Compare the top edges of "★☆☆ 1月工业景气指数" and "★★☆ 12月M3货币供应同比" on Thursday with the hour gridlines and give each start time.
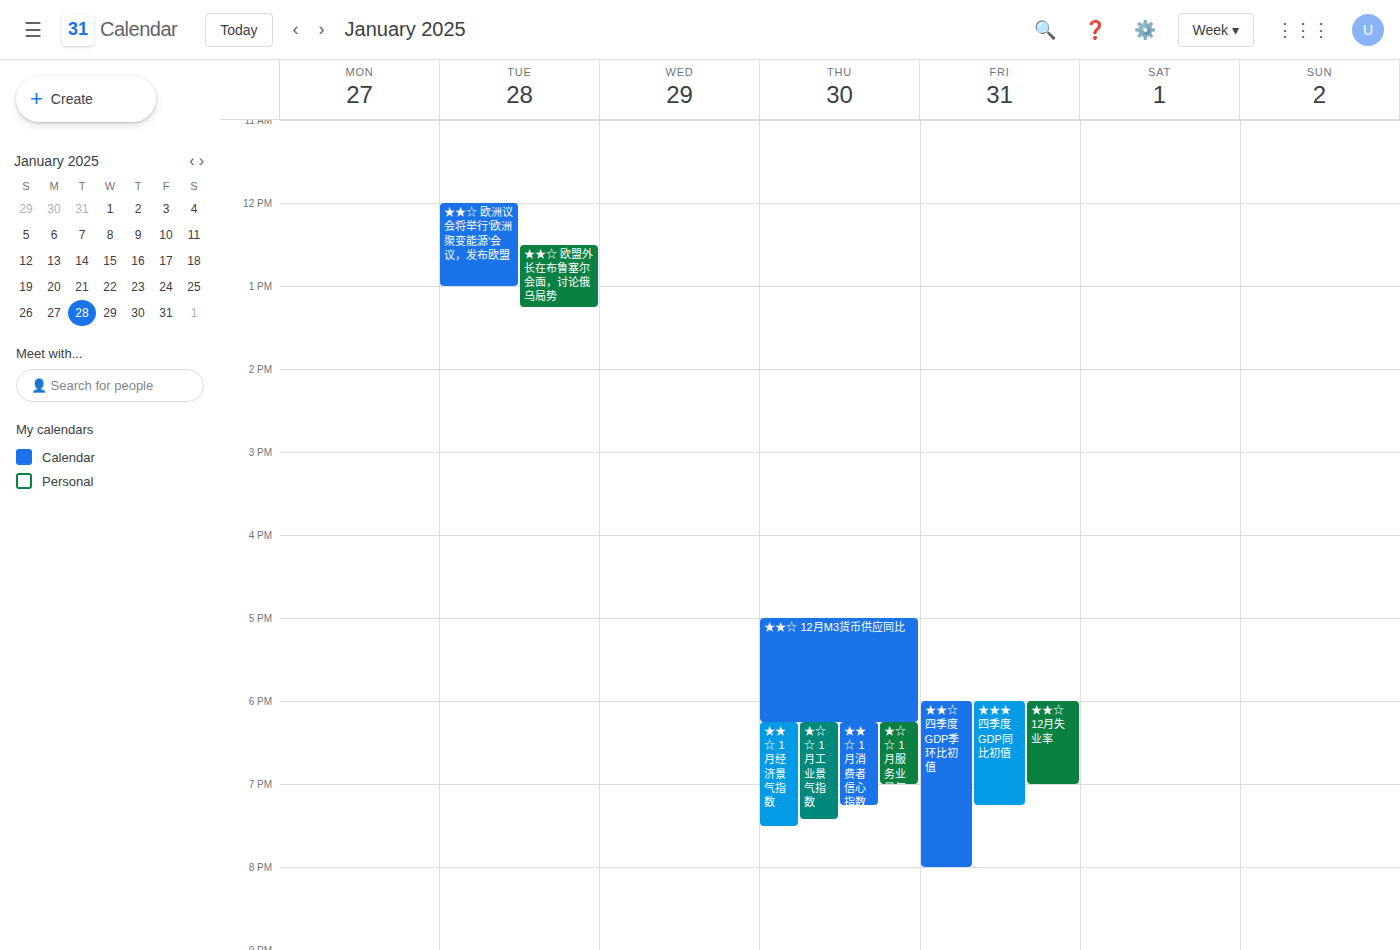
"★☆☆ 1月工业景气指数": 6:15 PM, neither: a quarter of the way from the 6 PM line to the 7 PM line. "★★☆ 12月M3货币供应同比": 5:00 PM, exactly on the 5 PM line.